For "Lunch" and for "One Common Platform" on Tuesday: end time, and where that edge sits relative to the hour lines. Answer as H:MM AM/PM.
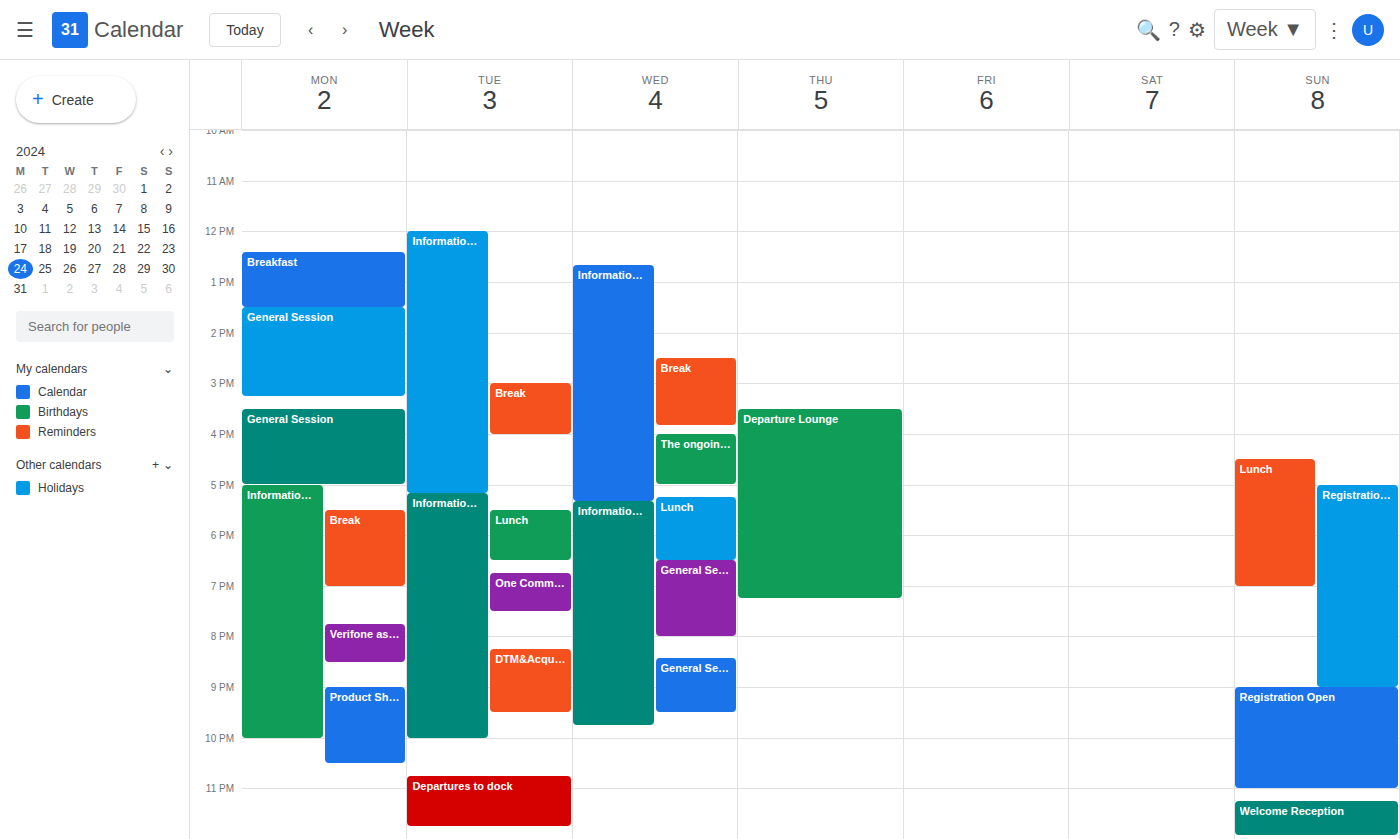
"Lunch": 6:30 PM, halfway between the 6 PM and 7 PM lines. "One Common Platform": 7:30 PM, halfway between the 7 PM and 8 PM lines.